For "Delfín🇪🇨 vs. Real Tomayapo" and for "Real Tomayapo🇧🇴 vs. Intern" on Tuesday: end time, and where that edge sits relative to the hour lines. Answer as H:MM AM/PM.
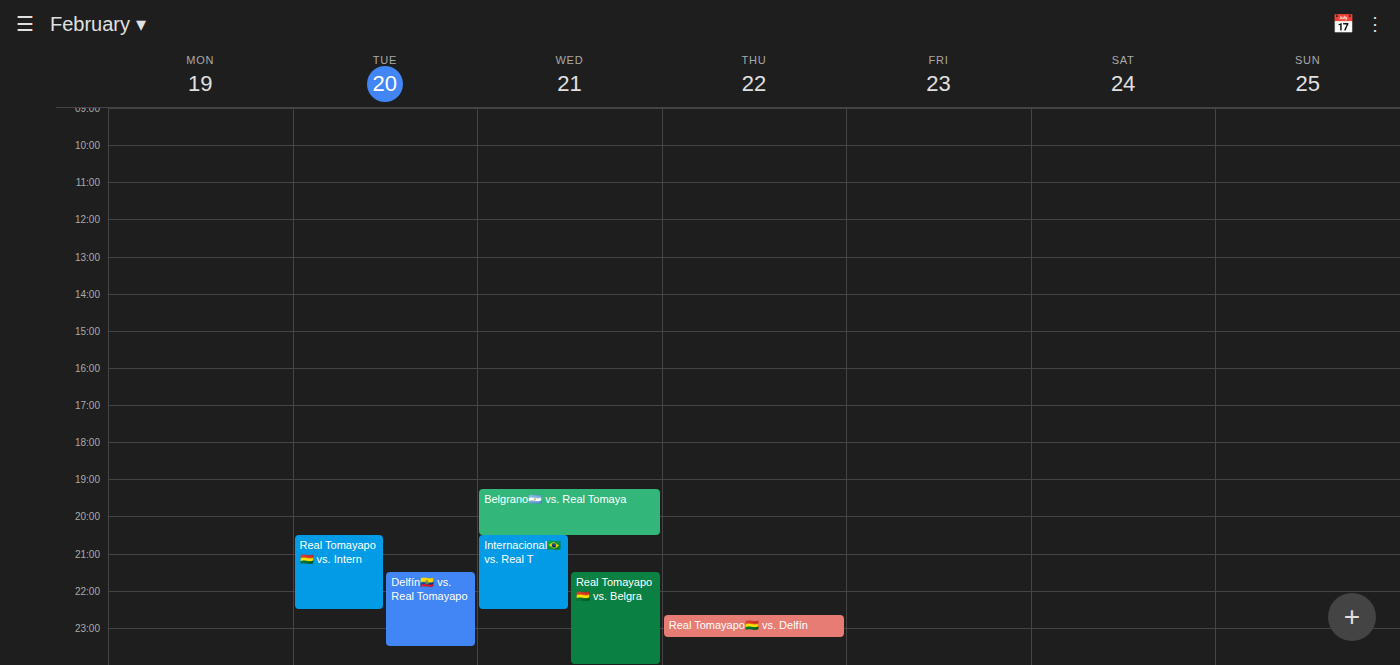
"Delfín🇪🇨 vs. Real Tomayapo": 11:30 PM, halfway between the 11 PM and 12 AM lines. "Real Tomayapo🇧🇴 vs. Intern": 10:30 PM, halfway between the 10 PM and 11 PM lines.